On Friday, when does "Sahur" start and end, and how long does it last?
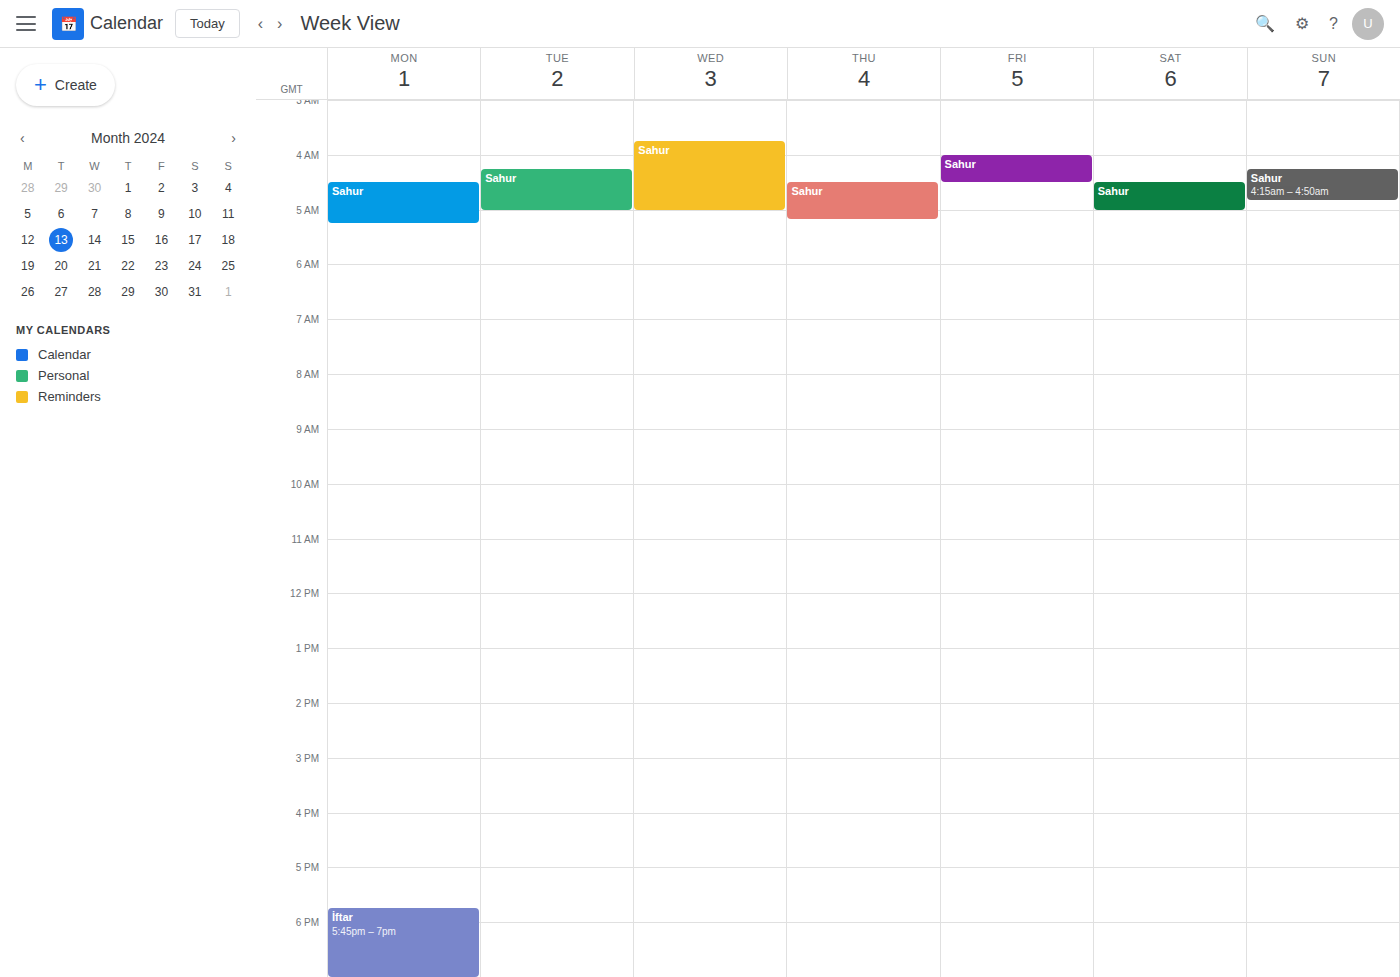
4:00 AM to 4:30 AM, 30 minutes